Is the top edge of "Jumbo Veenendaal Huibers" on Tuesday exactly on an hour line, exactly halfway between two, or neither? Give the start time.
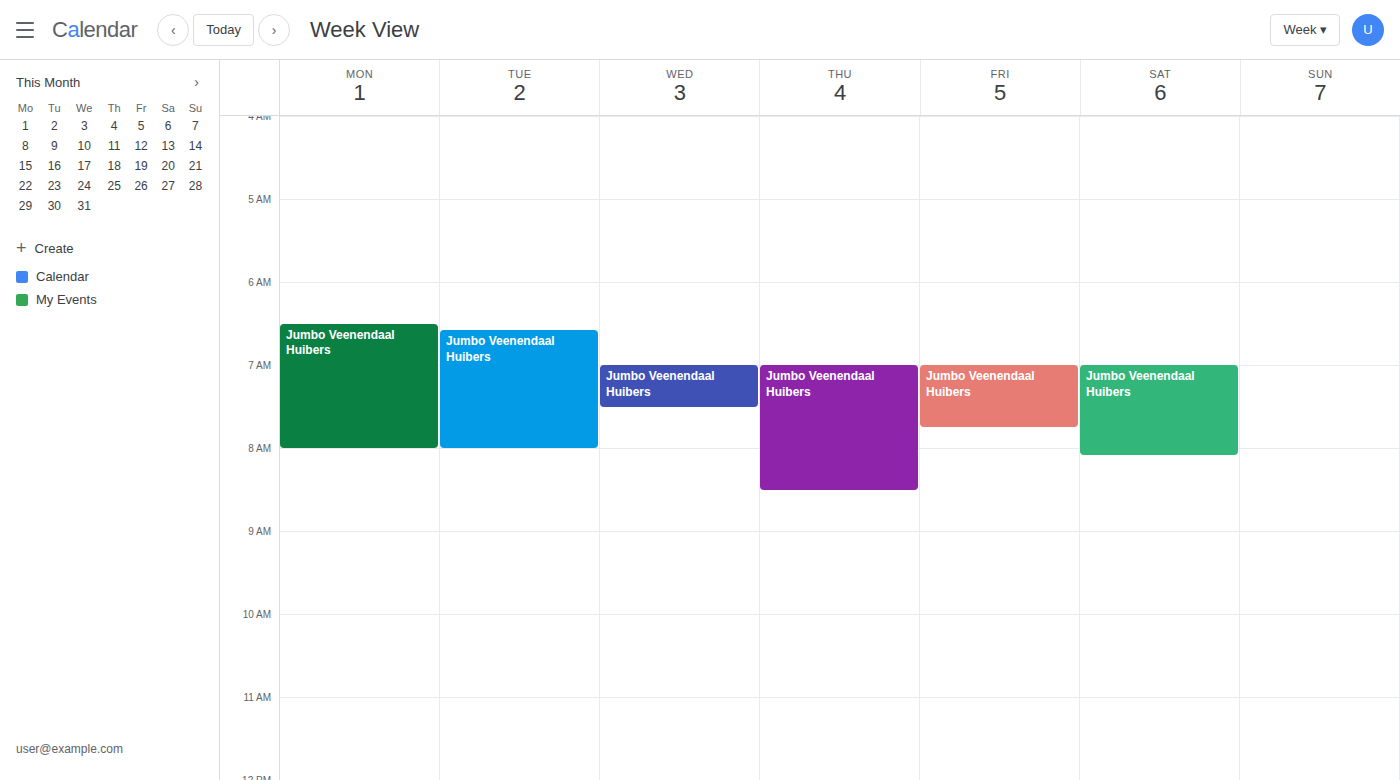
06:35 -- neither: 35 minutes below the 06:00 line and 25 minutes above the 07:00 line.